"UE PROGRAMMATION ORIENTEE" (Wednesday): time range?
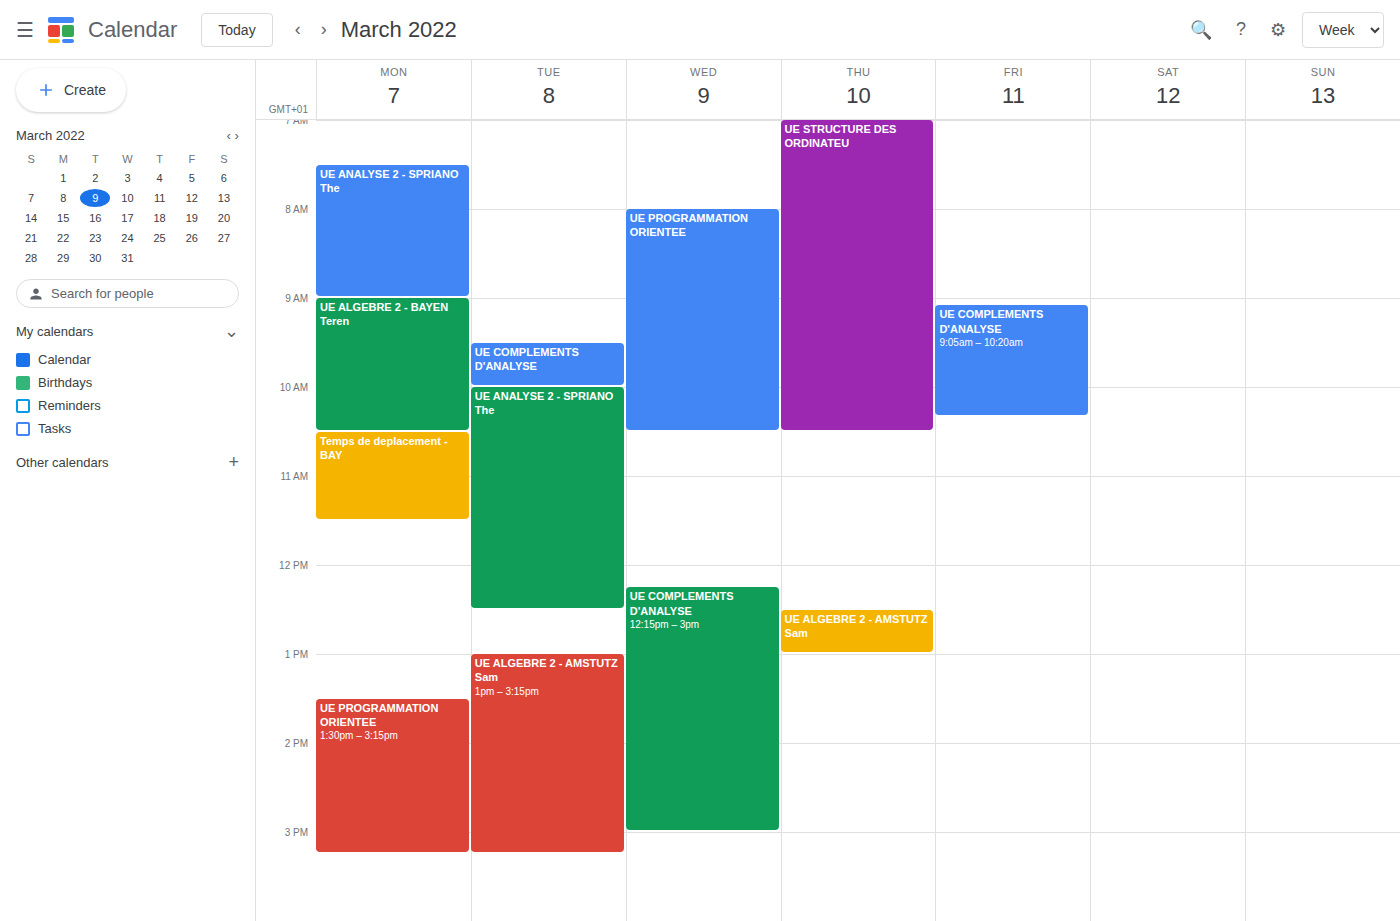
8:00 AM to 10:30 AM